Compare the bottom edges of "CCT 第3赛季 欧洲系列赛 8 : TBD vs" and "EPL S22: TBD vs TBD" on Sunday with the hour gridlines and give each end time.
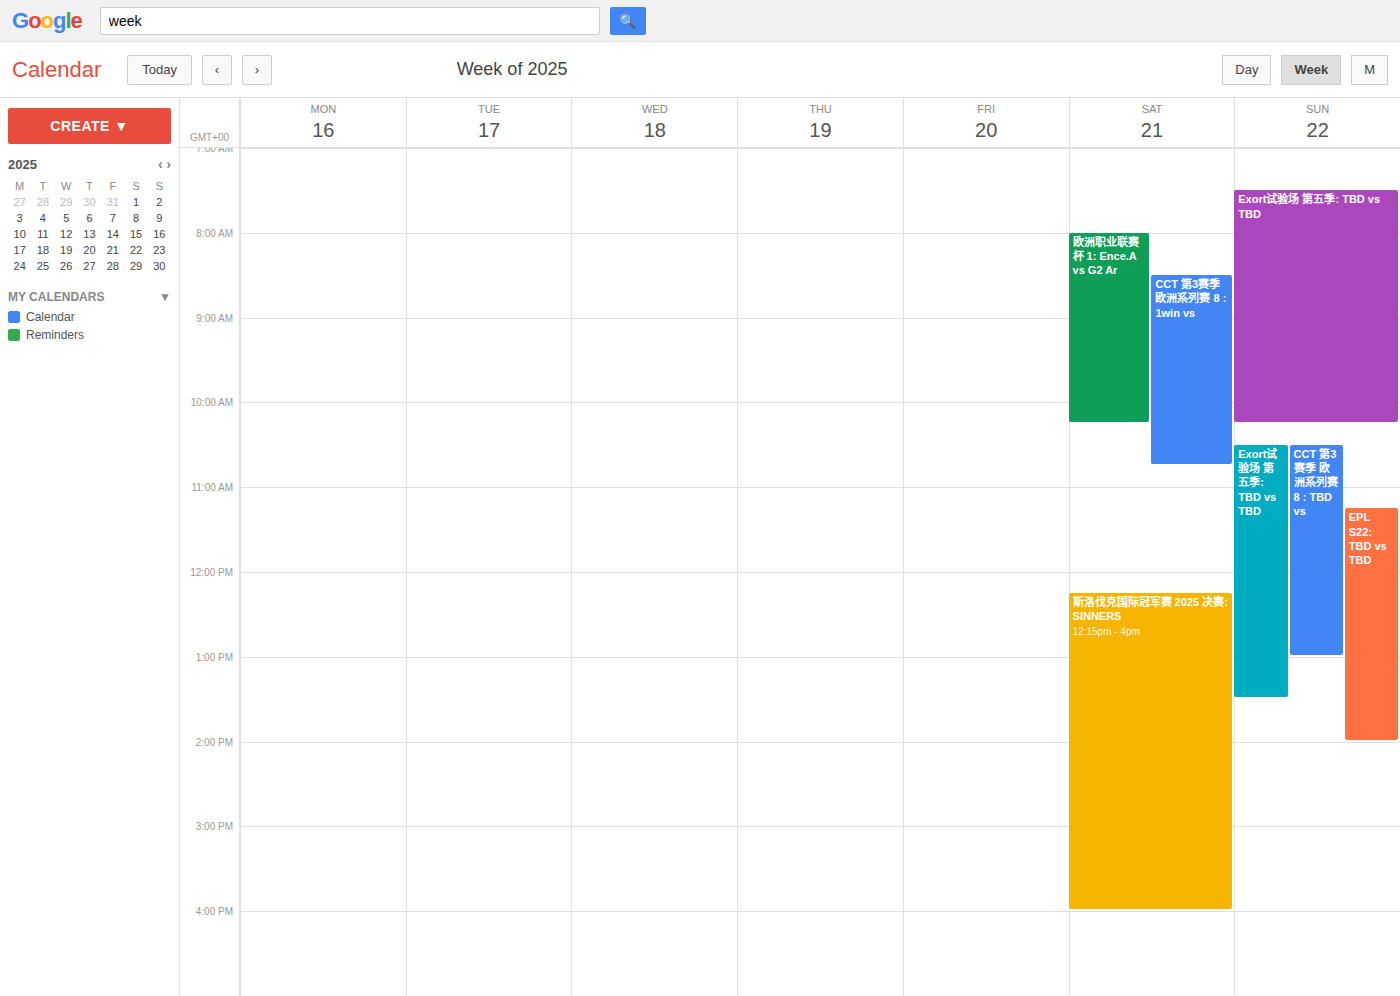
"CCT 第3赛季 欧洲系列赛 8 : TBD vs": 1:00 PM, exactly on the 1 PM line. "EPL S22: TBD vs TBD": 2:00 PM, exactly on the 2 PM line.